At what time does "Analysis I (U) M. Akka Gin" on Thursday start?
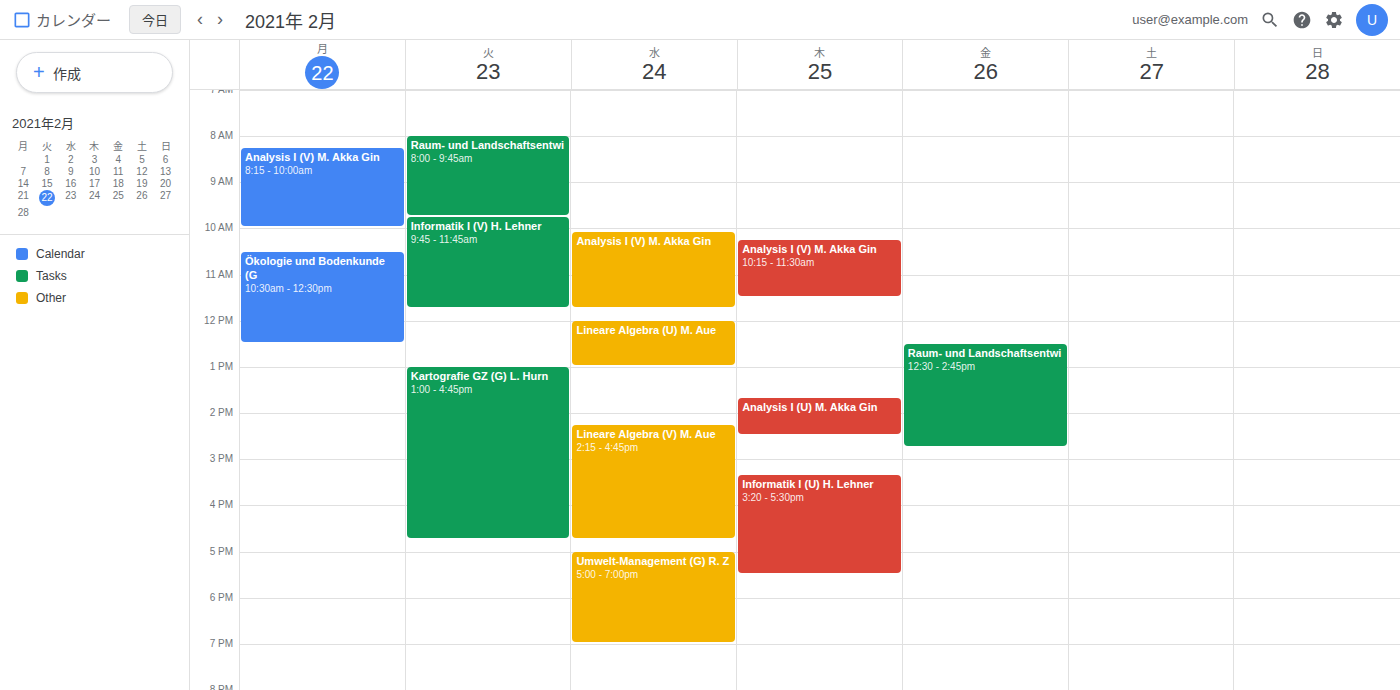
1:40 PM